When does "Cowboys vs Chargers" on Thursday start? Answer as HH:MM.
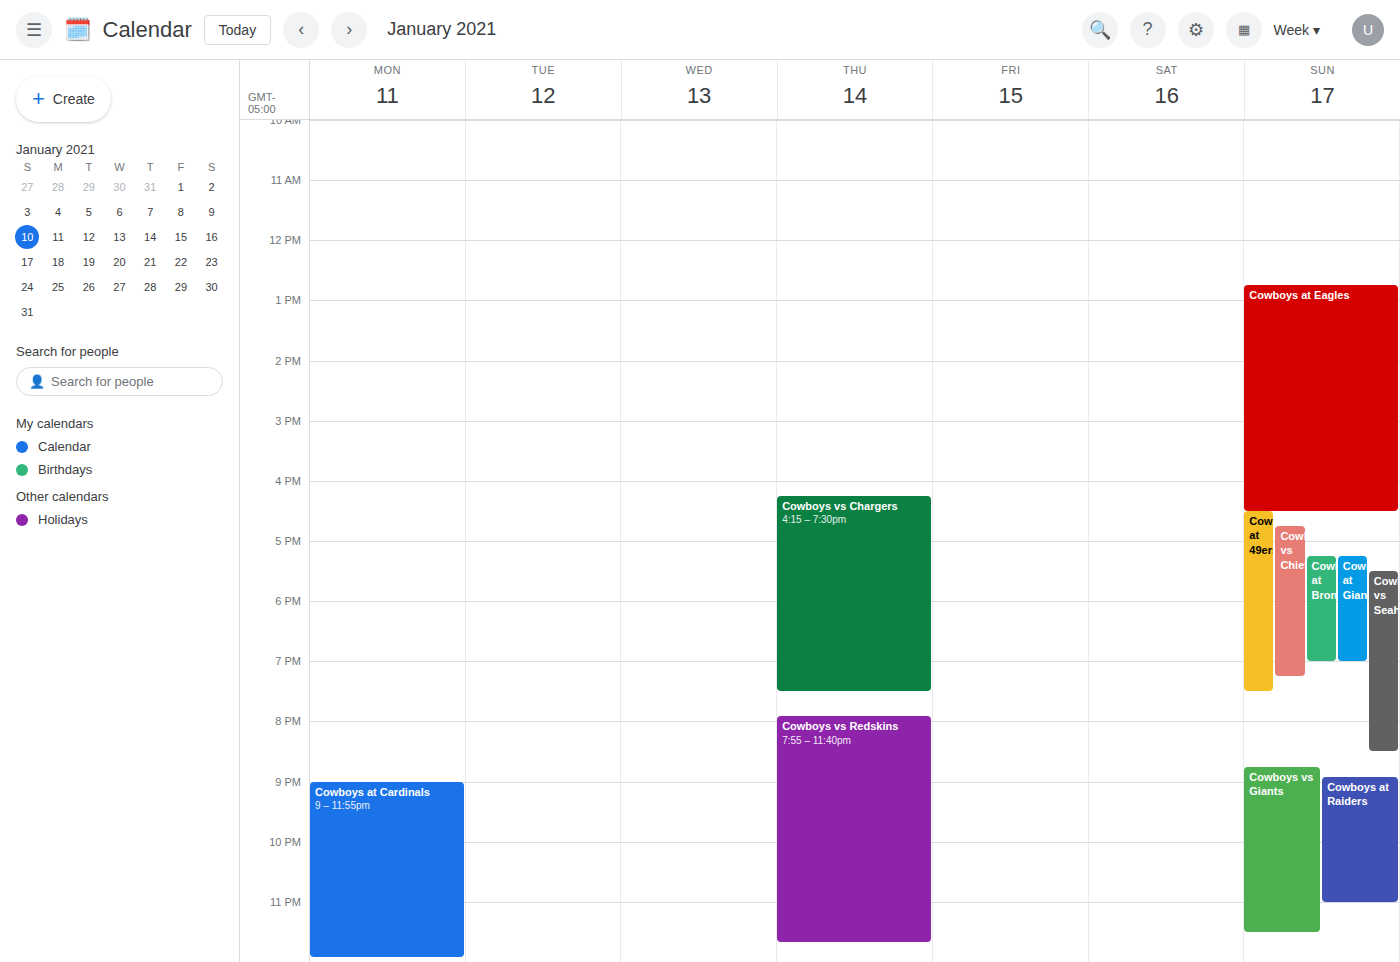
16:15